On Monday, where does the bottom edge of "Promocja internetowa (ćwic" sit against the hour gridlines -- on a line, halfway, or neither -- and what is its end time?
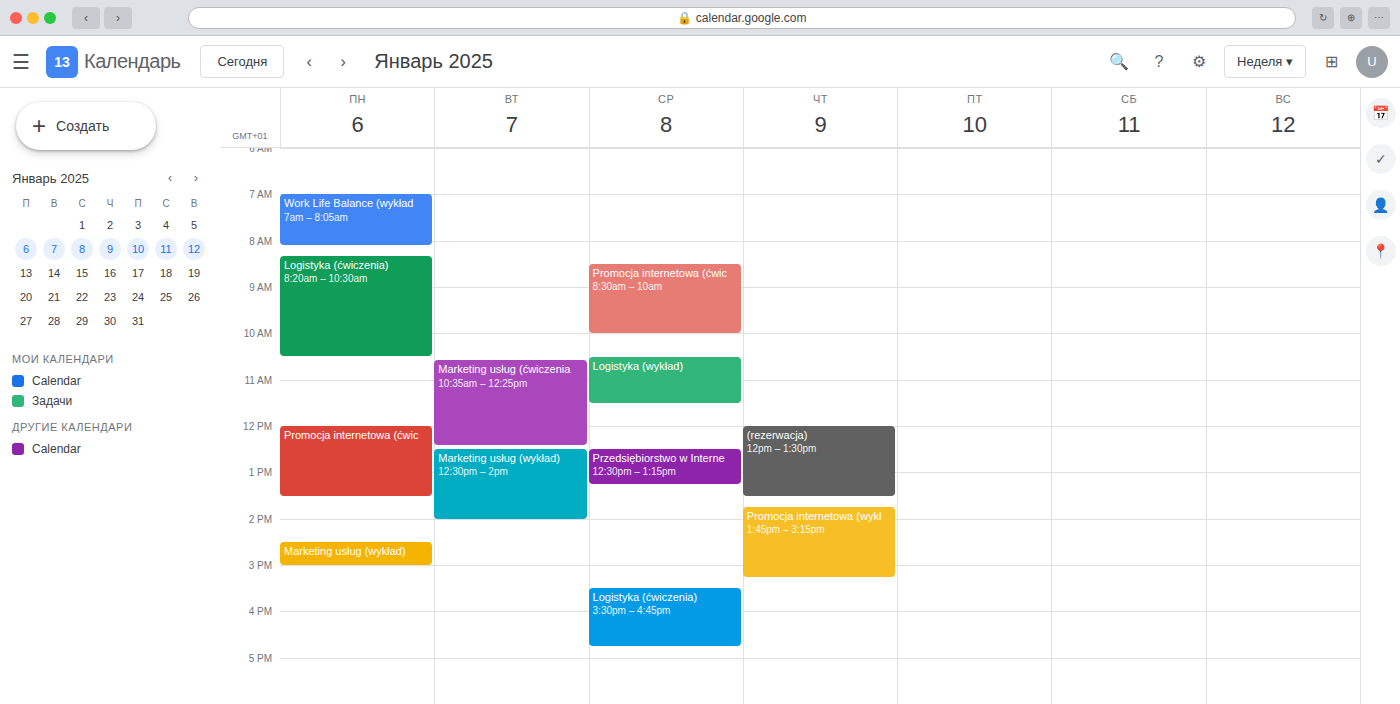
13:30 -- halfway between the 13:00 and 14:00 lines.